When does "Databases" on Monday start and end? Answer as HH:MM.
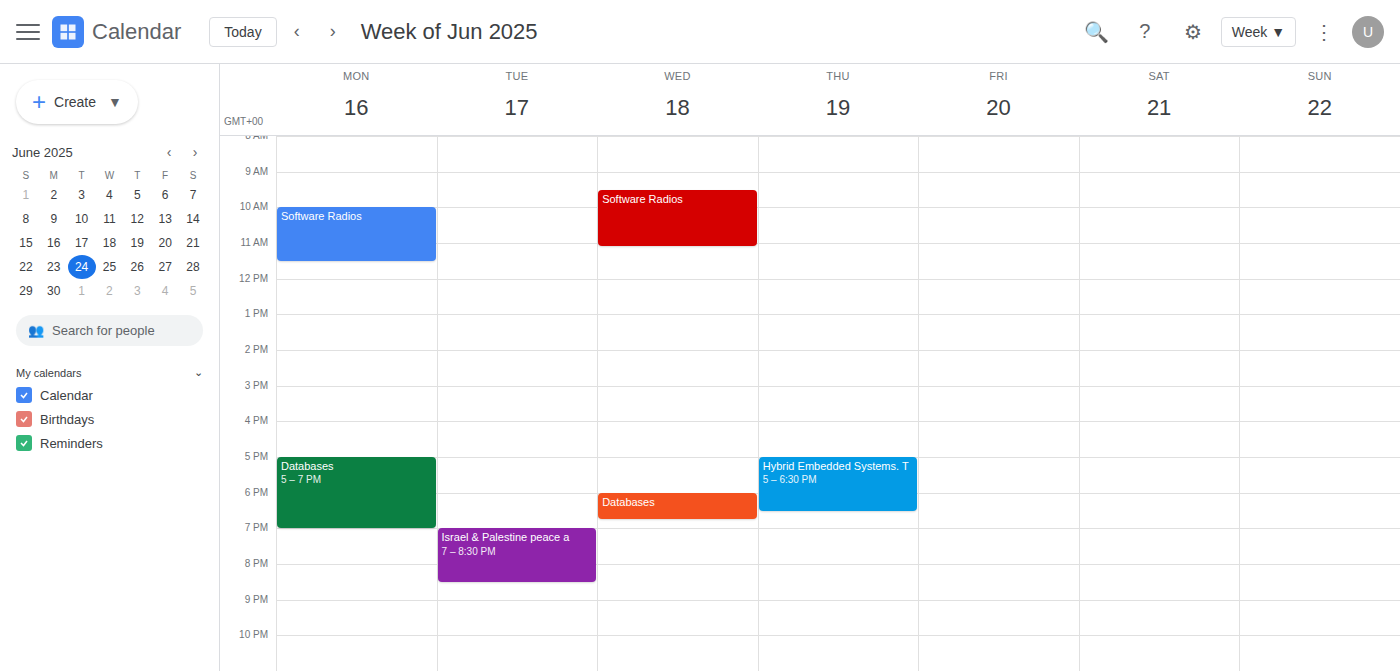
17:00 to 19:00